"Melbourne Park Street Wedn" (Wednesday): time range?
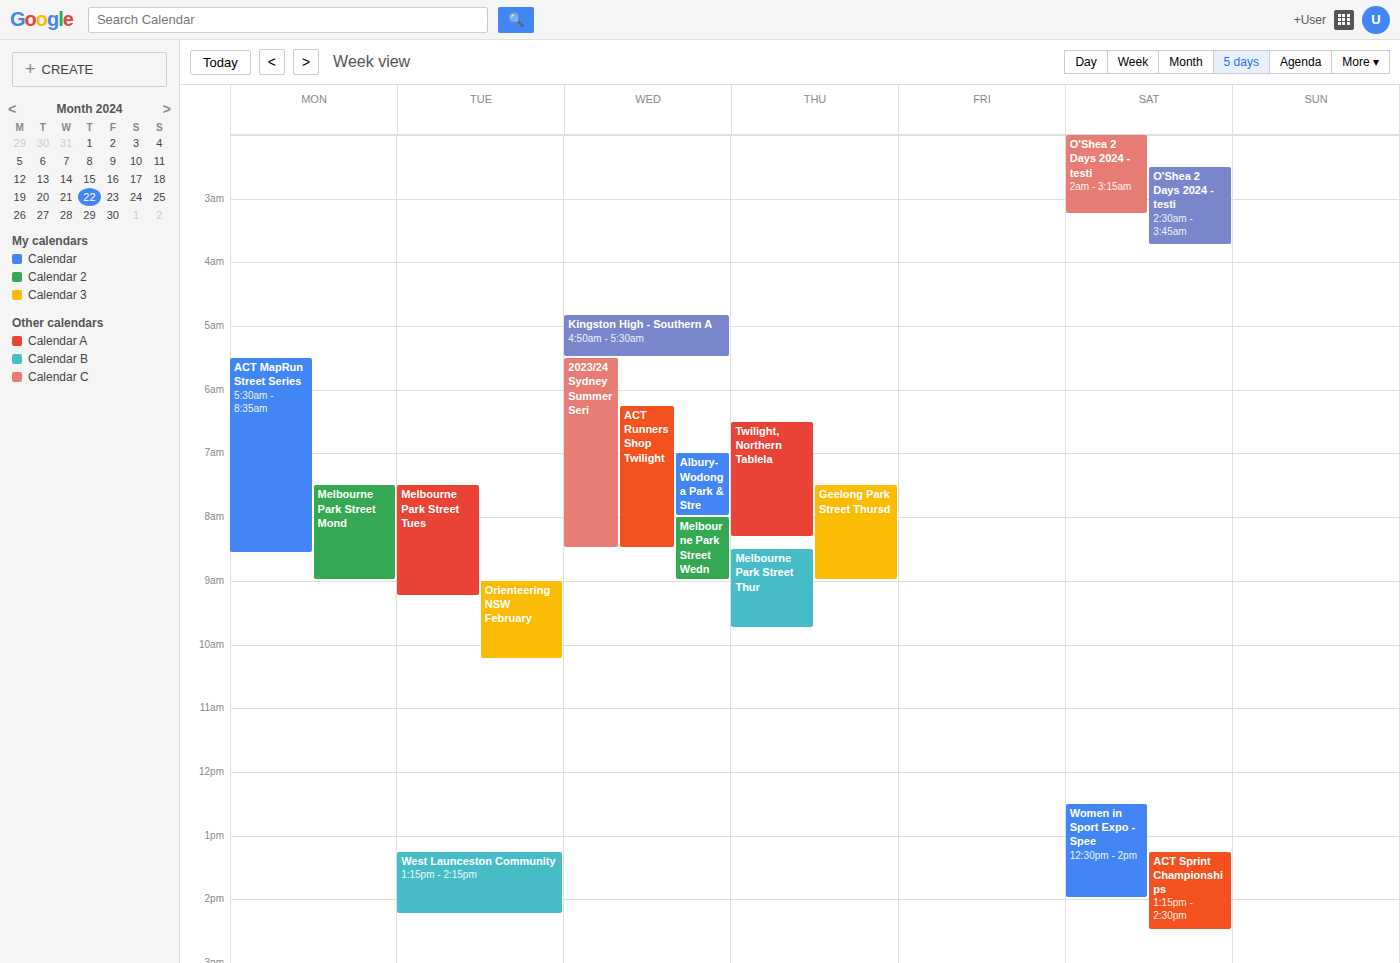
8:00 AM to 9:00 AM